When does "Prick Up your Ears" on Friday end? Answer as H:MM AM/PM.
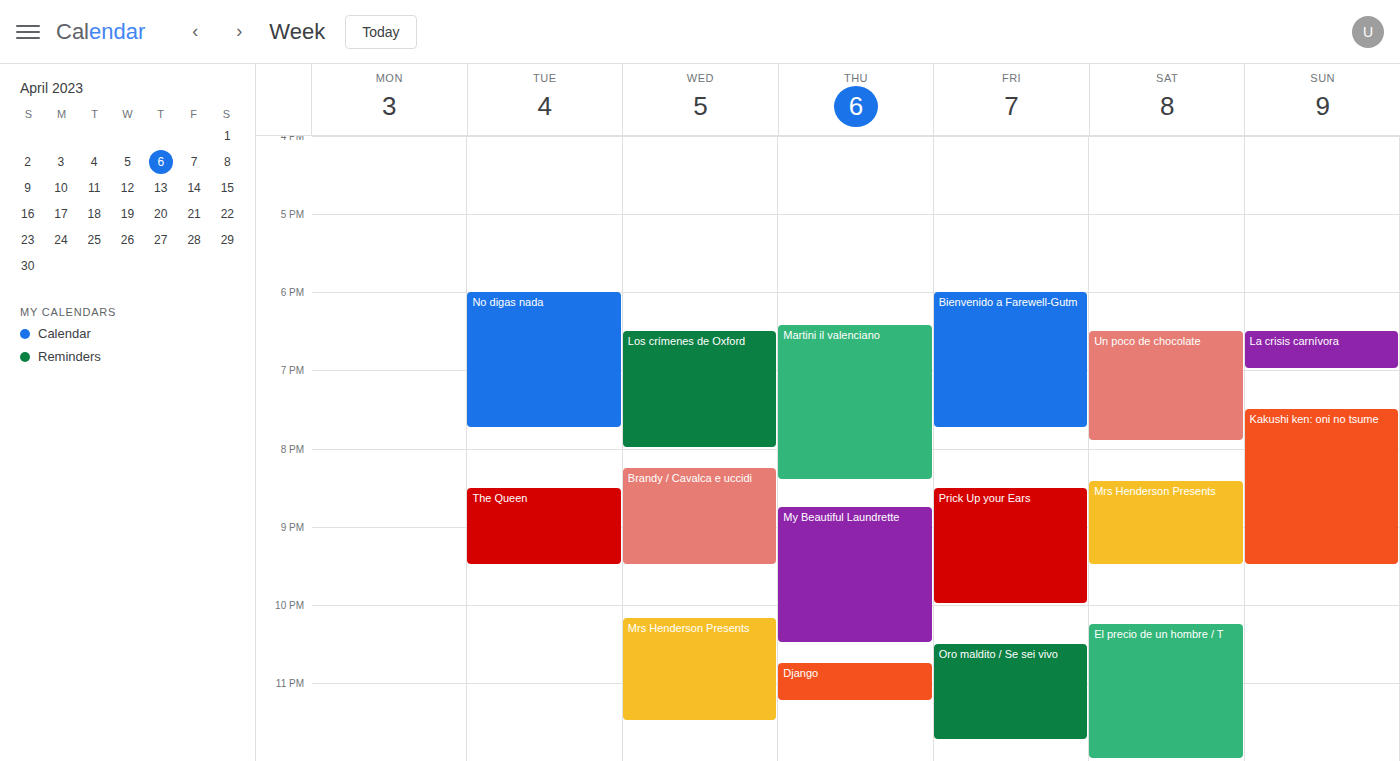
10:00 PM